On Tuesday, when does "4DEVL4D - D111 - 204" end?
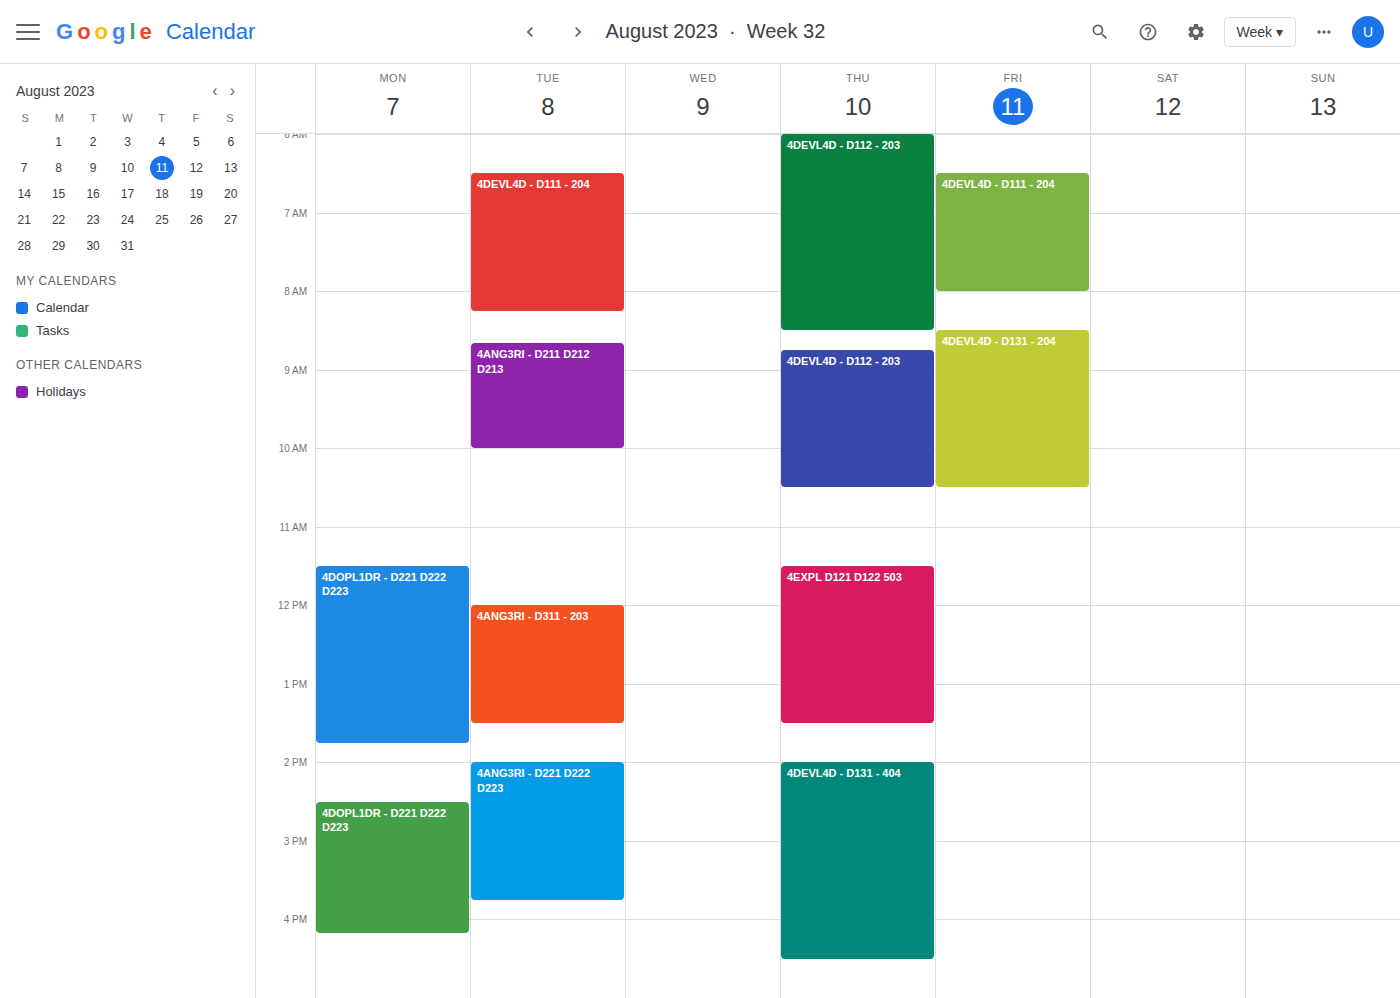
8:15 AM